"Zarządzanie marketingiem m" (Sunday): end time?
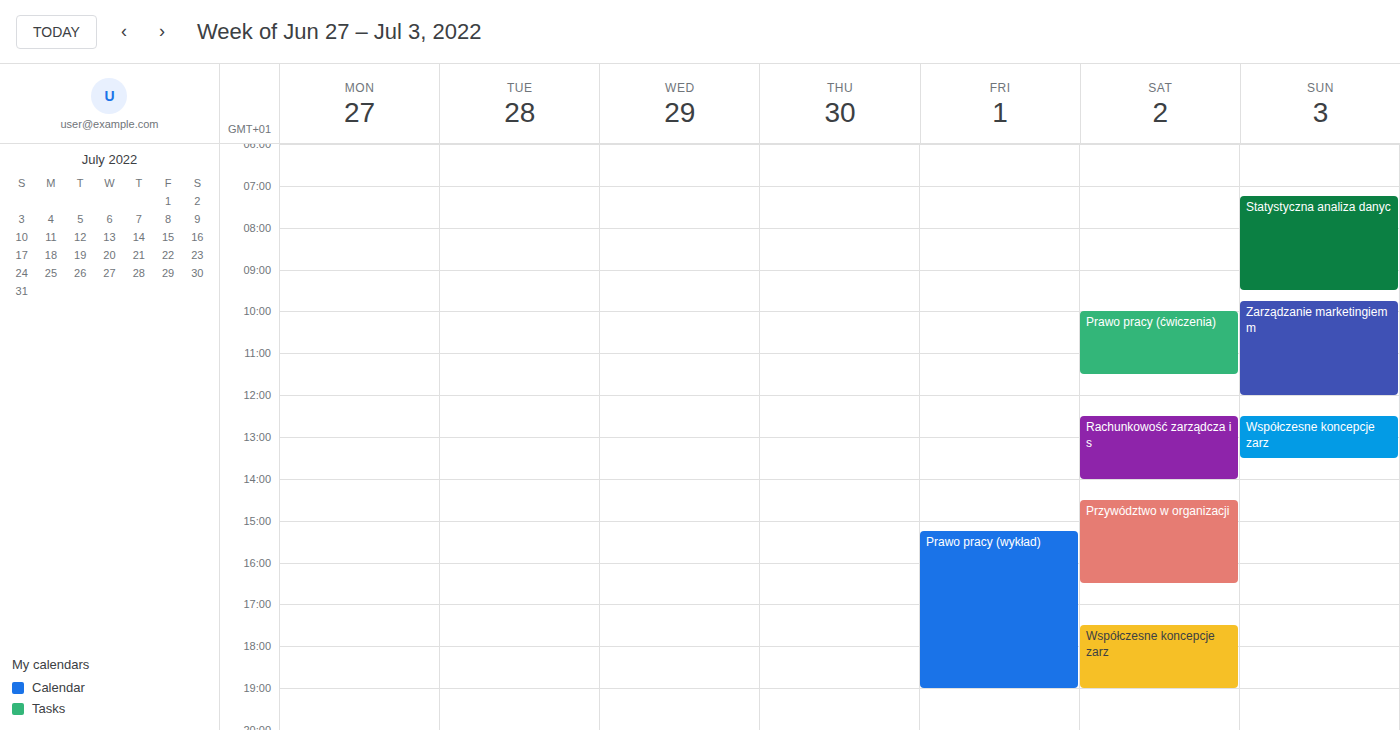
12:00